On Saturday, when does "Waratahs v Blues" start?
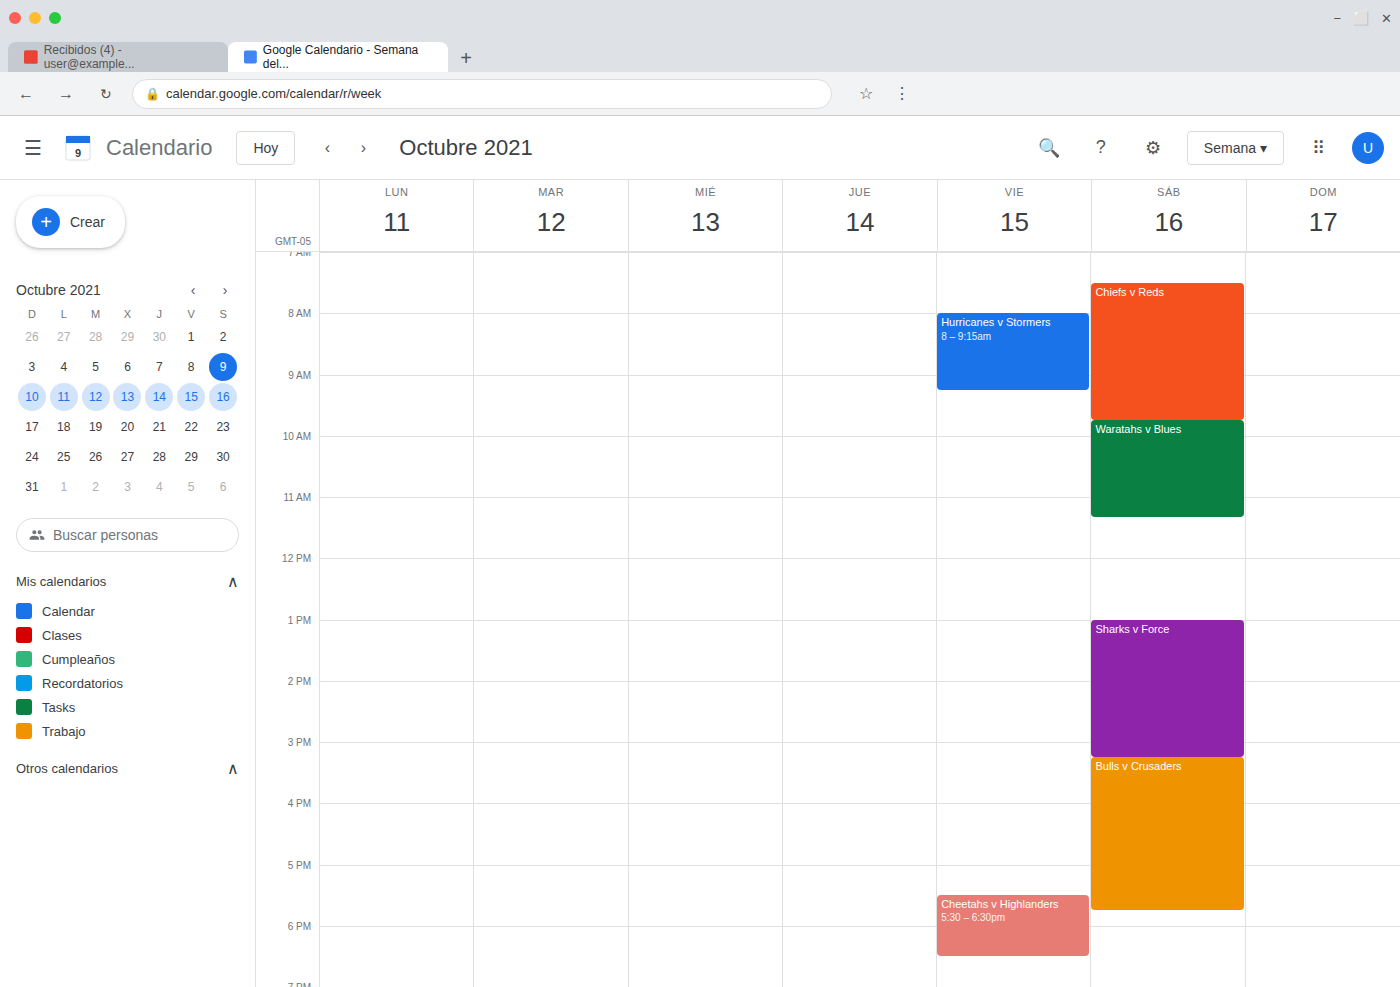
9:45 AM